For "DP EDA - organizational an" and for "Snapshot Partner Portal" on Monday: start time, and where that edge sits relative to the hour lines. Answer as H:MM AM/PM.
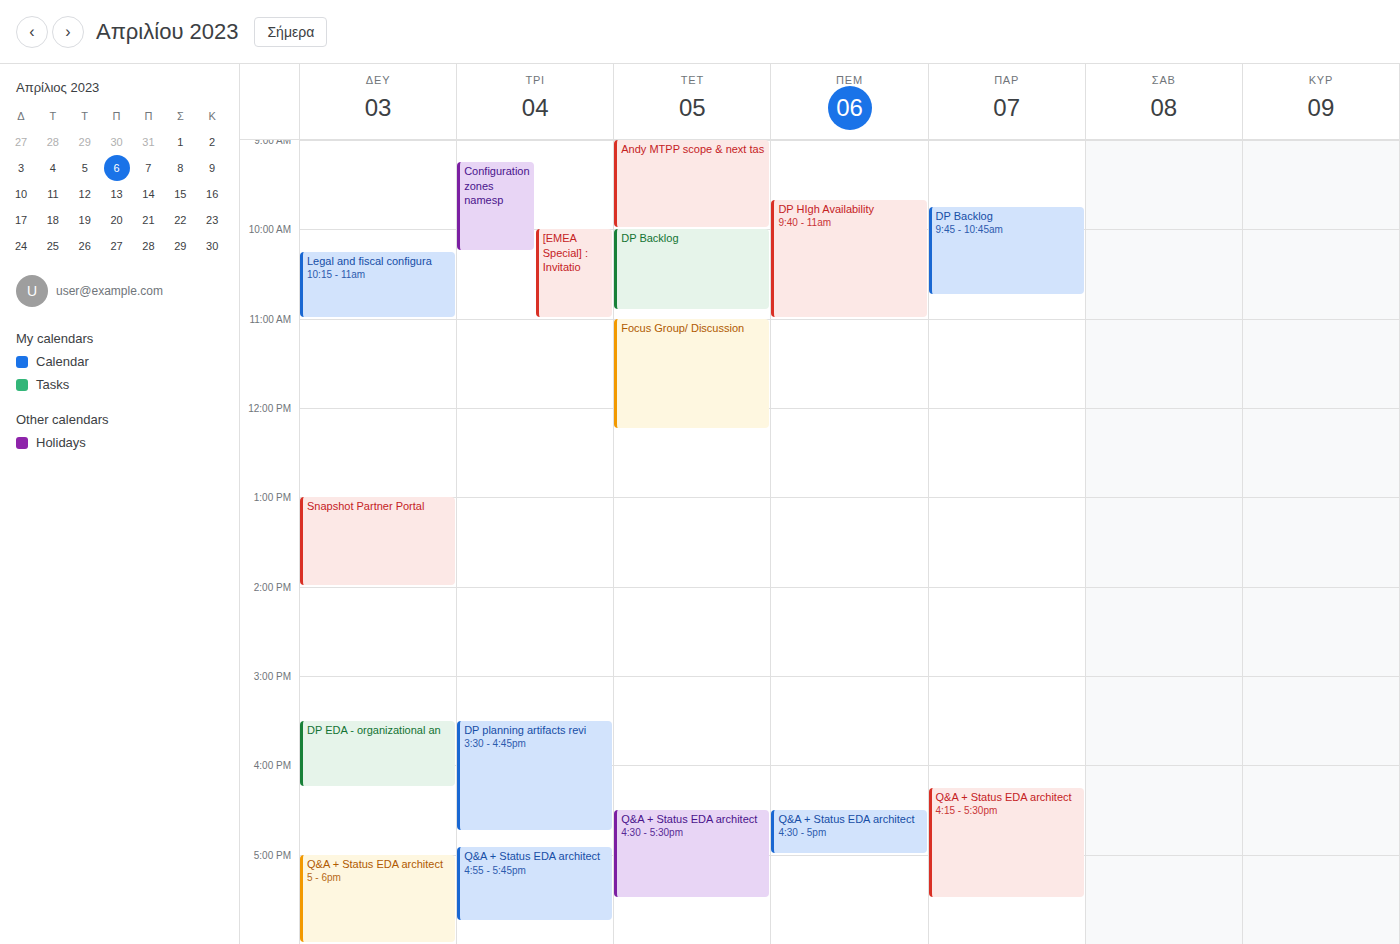
"DP EDA - organizational an": 3:30 PM, halfway between the 3 PM and 4 PM lines. "Snapshot Partner Portal": 1:00 PM, exactly on the 1 PM line.